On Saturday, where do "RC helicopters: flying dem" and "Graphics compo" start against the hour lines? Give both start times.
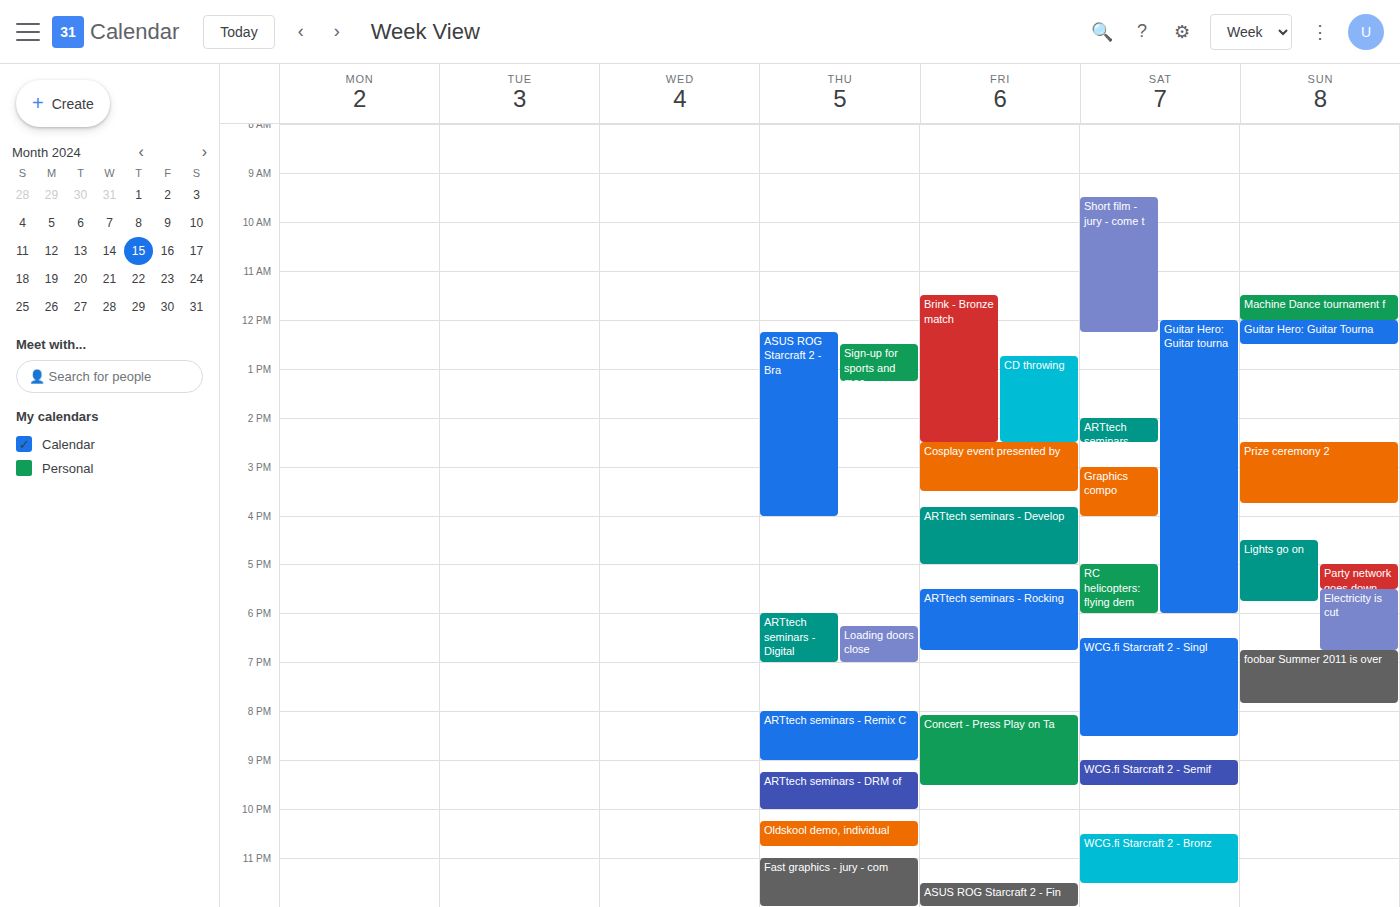
"RC helicopters: flying dem": 17:00, exactly on the 17:00 line. "Graphics compo": 15:00, exactly on the 15:00 line.